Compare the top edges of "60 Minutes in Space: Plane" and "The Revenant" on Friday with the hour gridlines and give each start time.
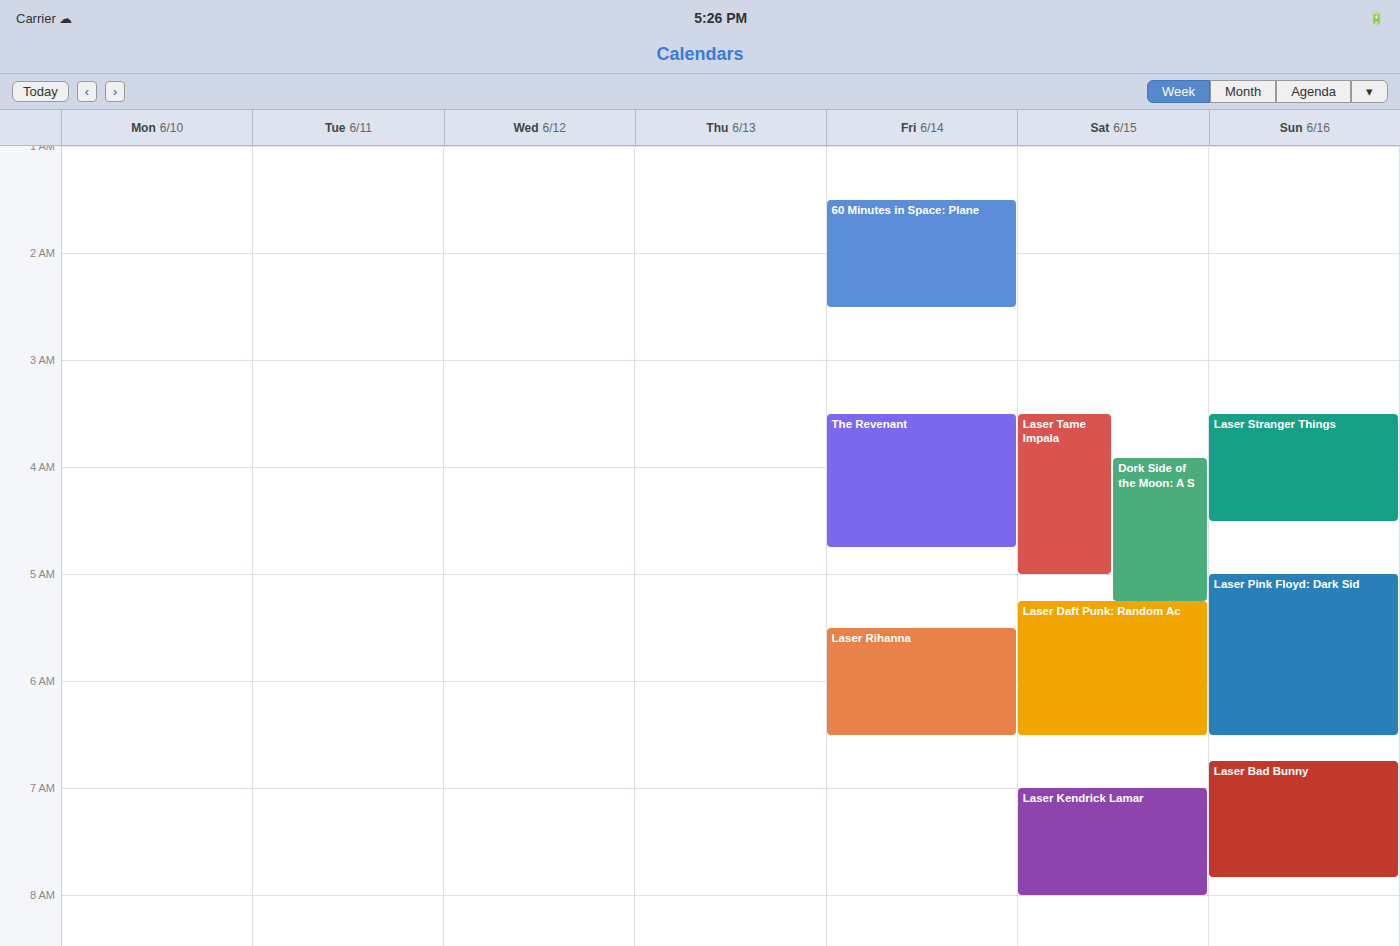
"60 Minutes in Space: Plane": 1:30 AM, halfway between the 1 AM and 2 AM lines. "The Revenant": 3:30 AM, halfway between the 3 AM and 4 AM lines.